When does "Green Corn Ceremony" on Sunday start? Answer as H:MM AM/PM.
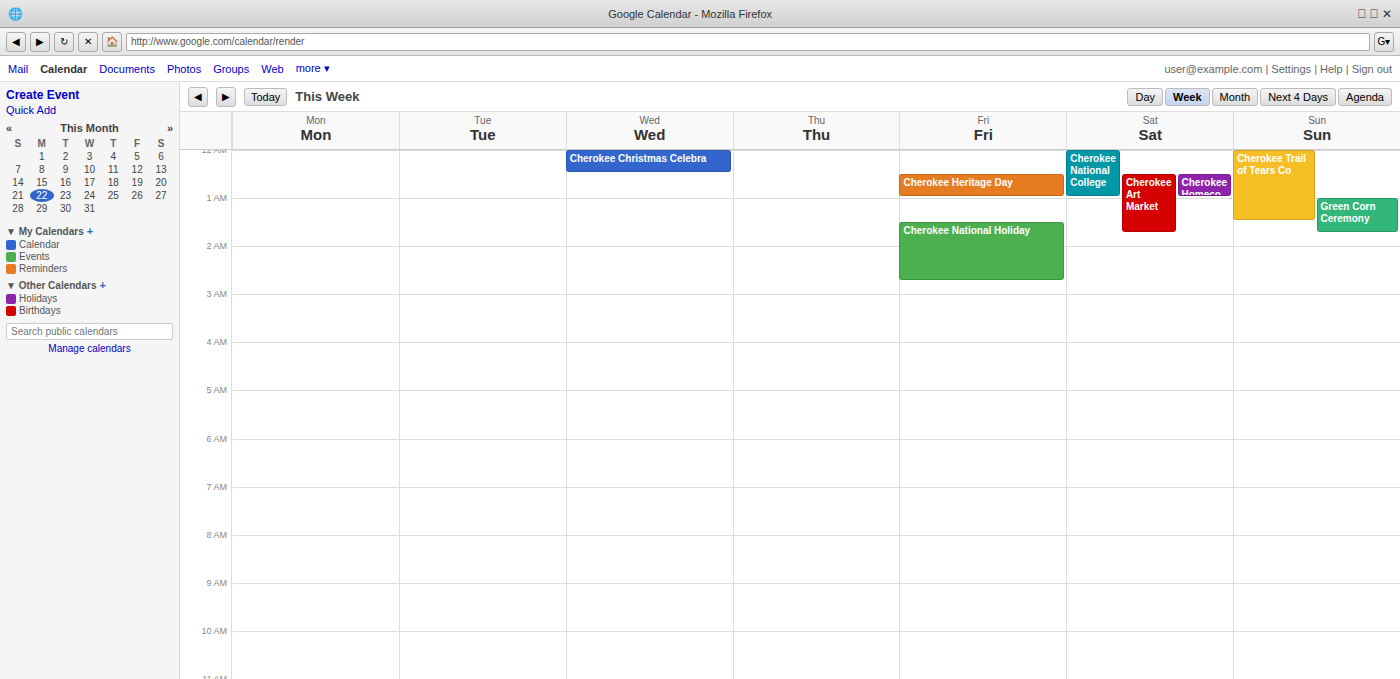
1:00 AM